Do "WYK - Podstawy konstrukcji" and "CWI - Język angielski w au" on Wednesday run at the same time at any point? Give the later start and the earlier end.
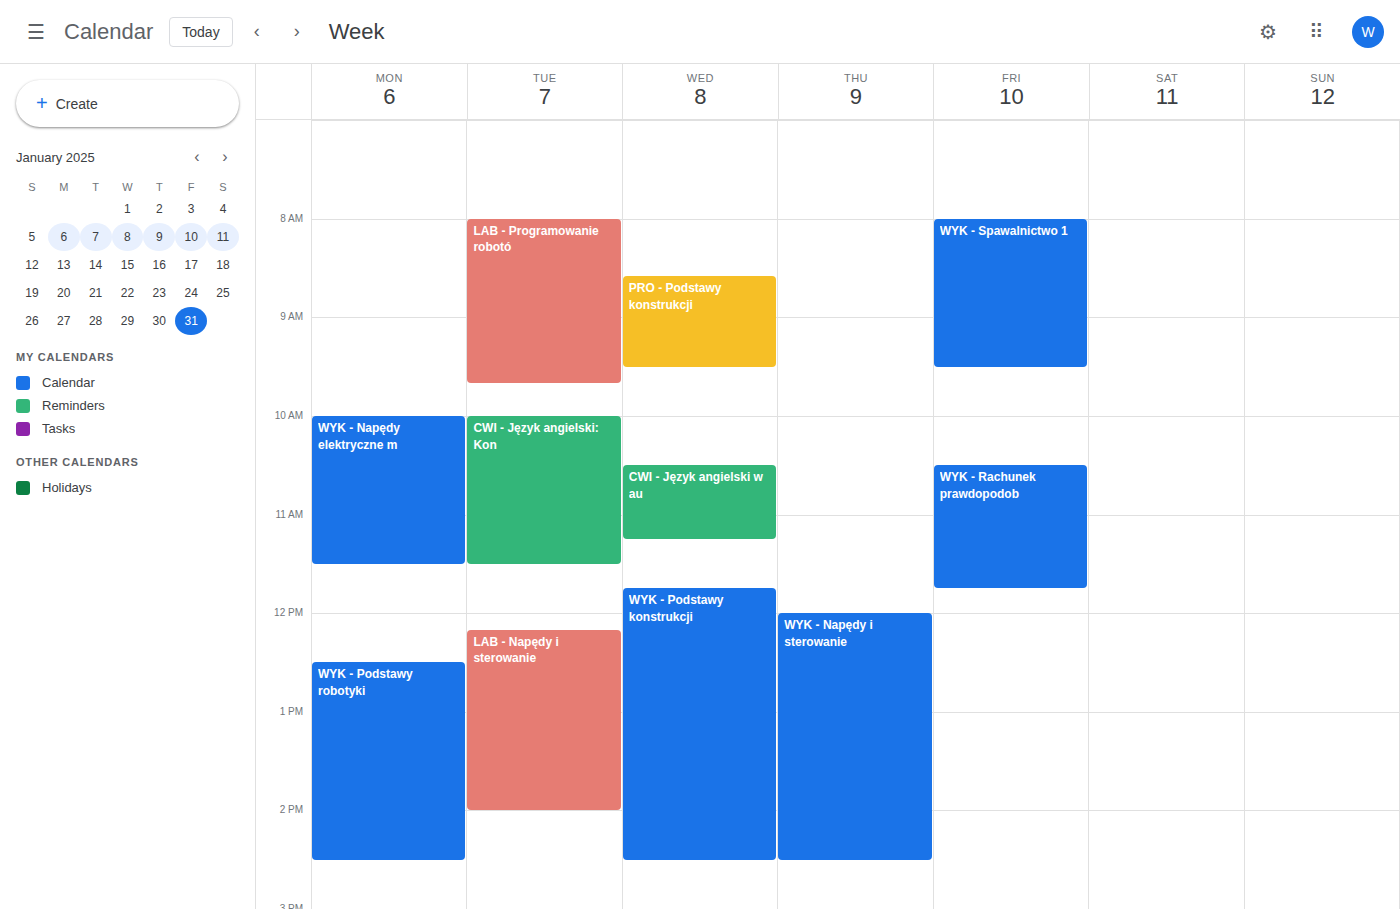
"CWI - Język angielski w au" ends at 11:15 and "WYK - Podstawy konstrukcji" starts at 11:45 -- no overlap.